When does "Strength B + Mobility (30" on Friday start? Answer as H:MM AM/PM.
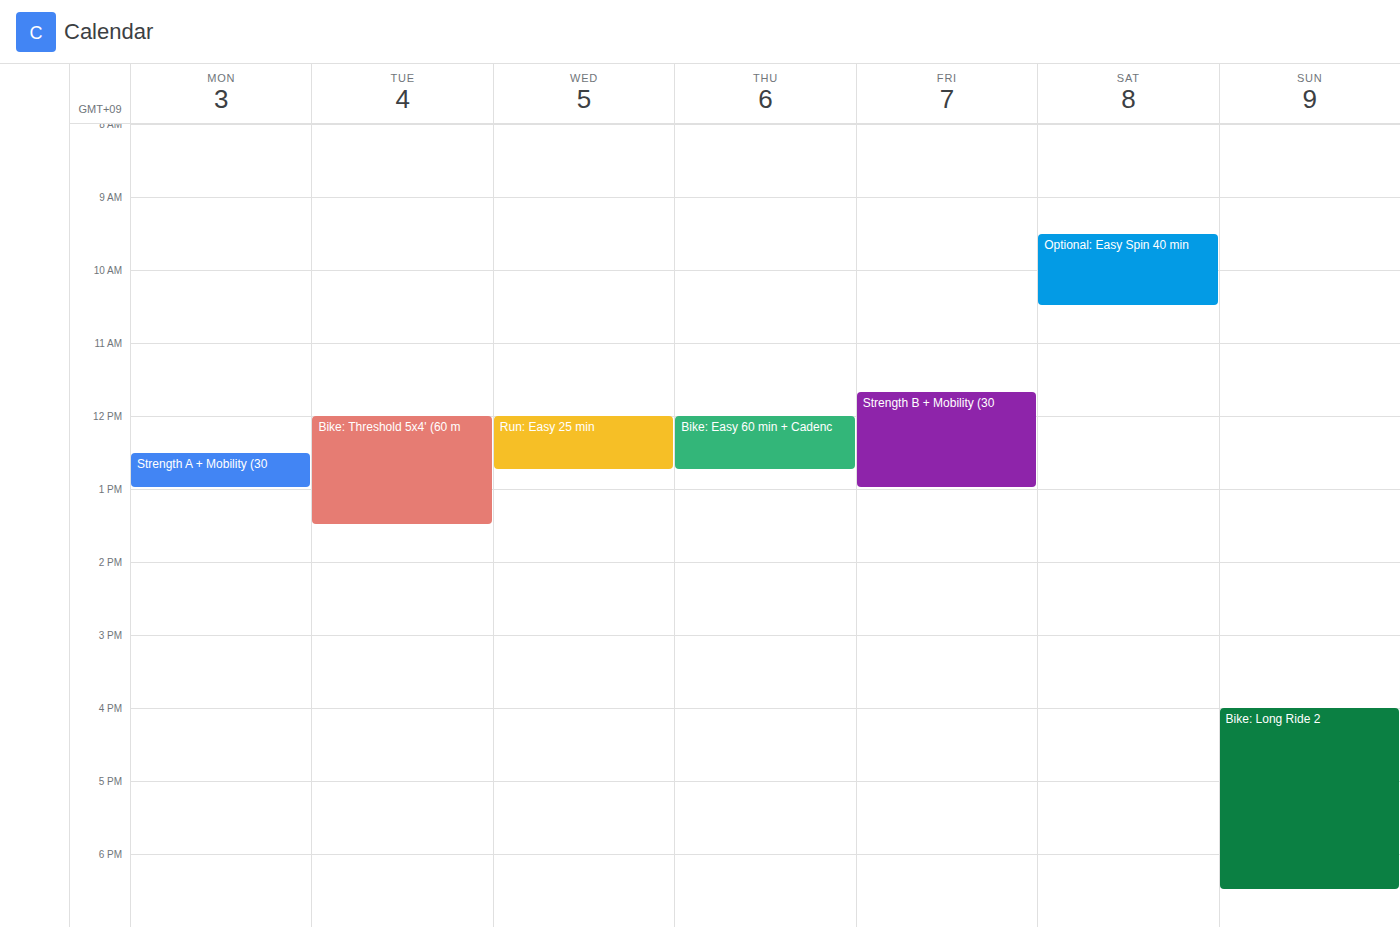
11:40 AM